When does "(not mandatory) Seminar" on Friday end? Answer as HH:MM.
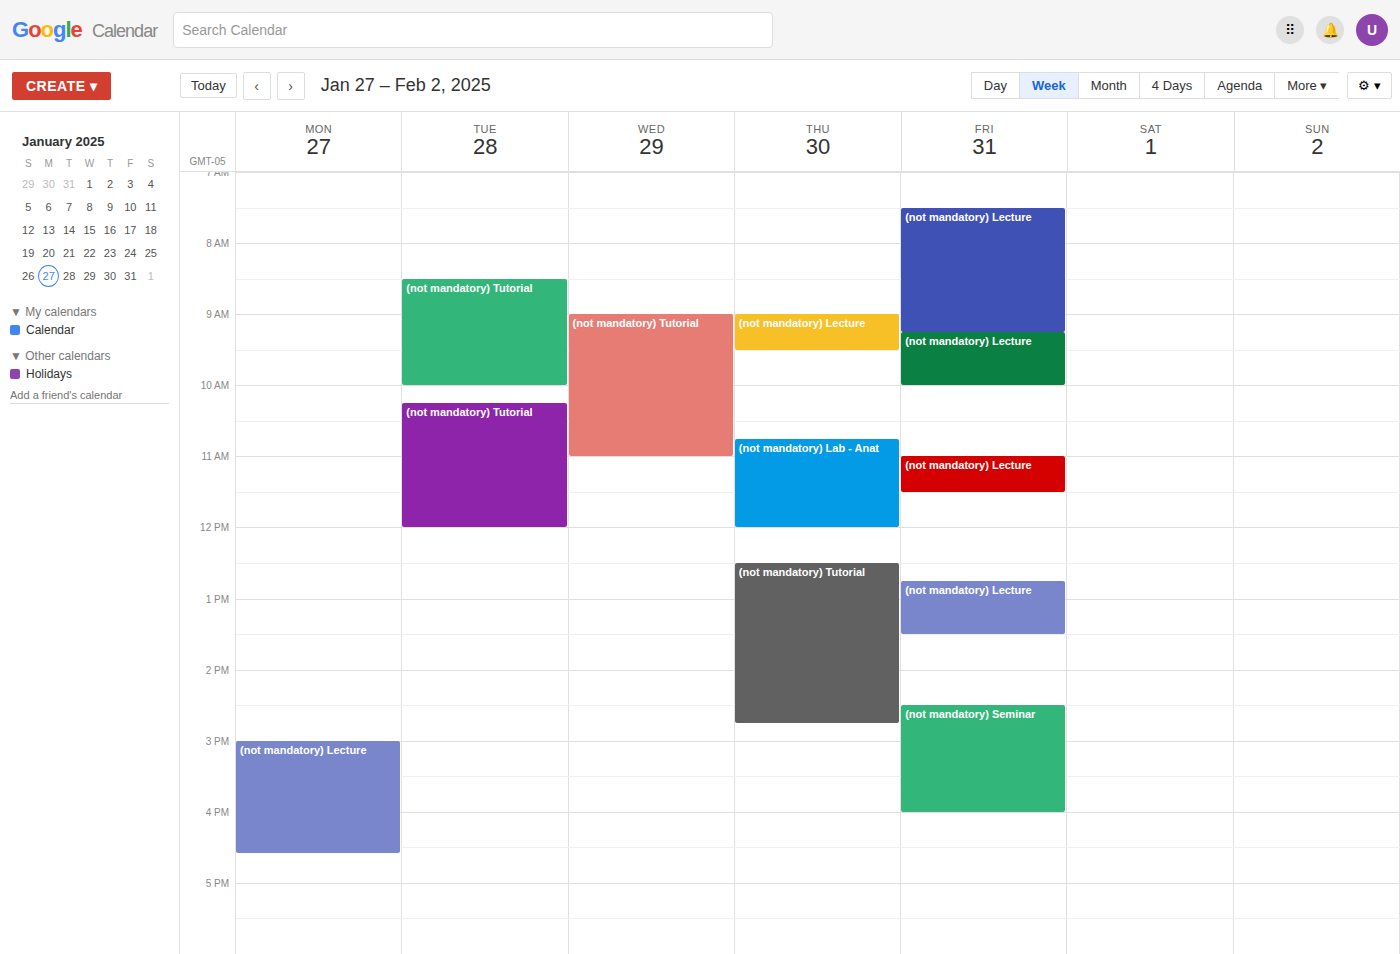
16:00